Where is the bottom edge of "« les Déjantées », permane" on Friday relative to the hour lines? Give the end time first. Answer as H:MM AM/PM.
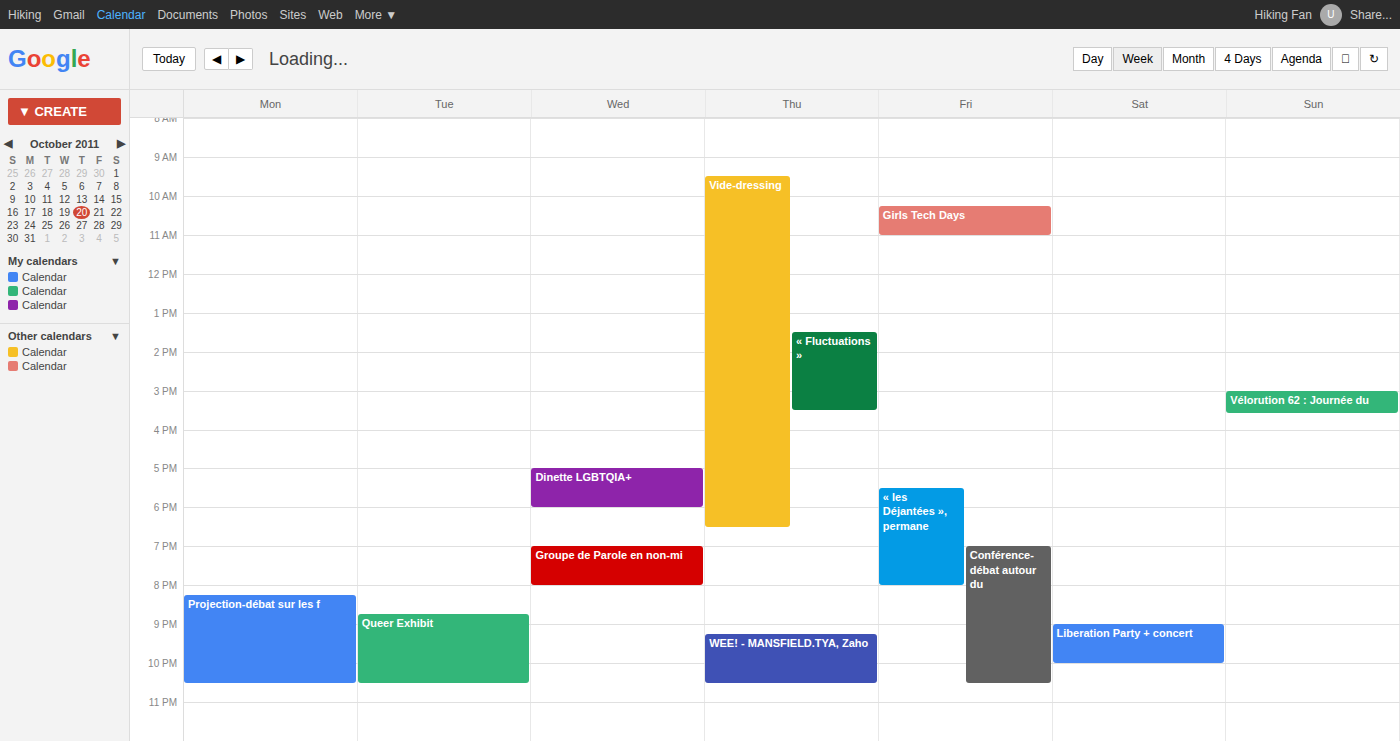
8:00 PM -- exactly on the 8 PM line.